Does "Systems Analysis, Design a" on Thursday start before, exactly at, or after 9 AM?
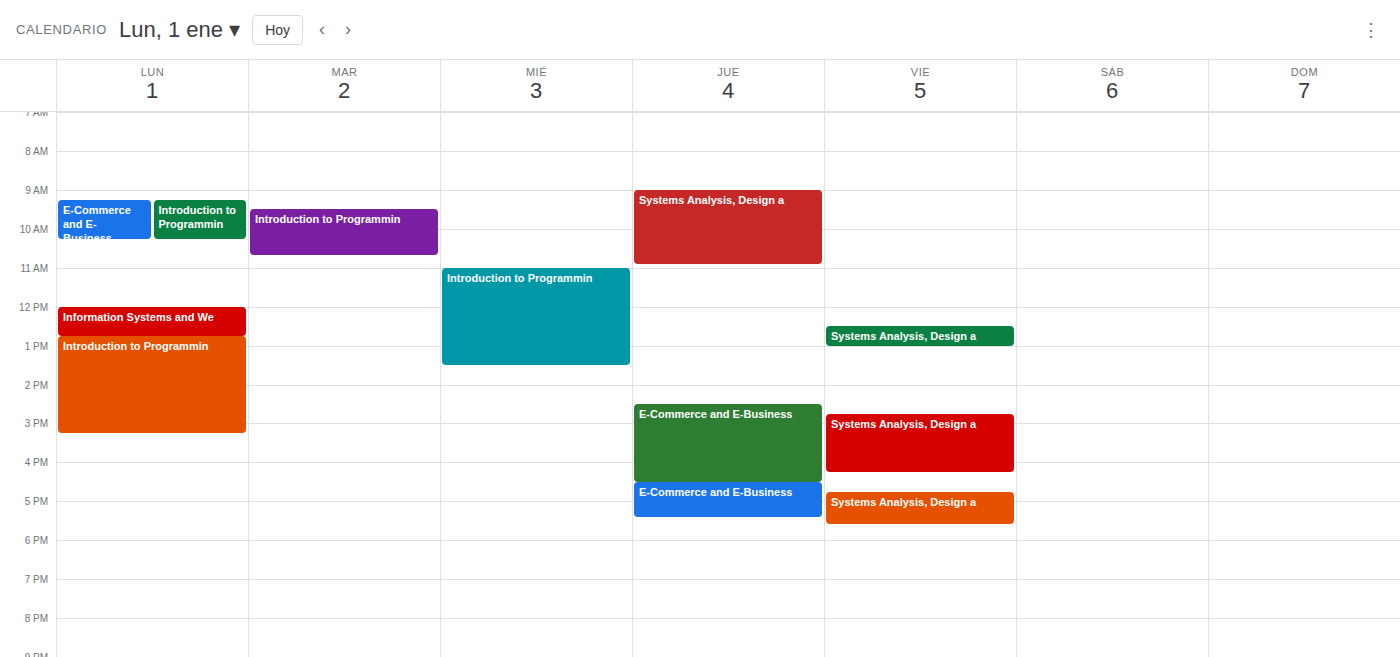
9:00 AM -- exactly at 9 AM, on the 9 AM line.